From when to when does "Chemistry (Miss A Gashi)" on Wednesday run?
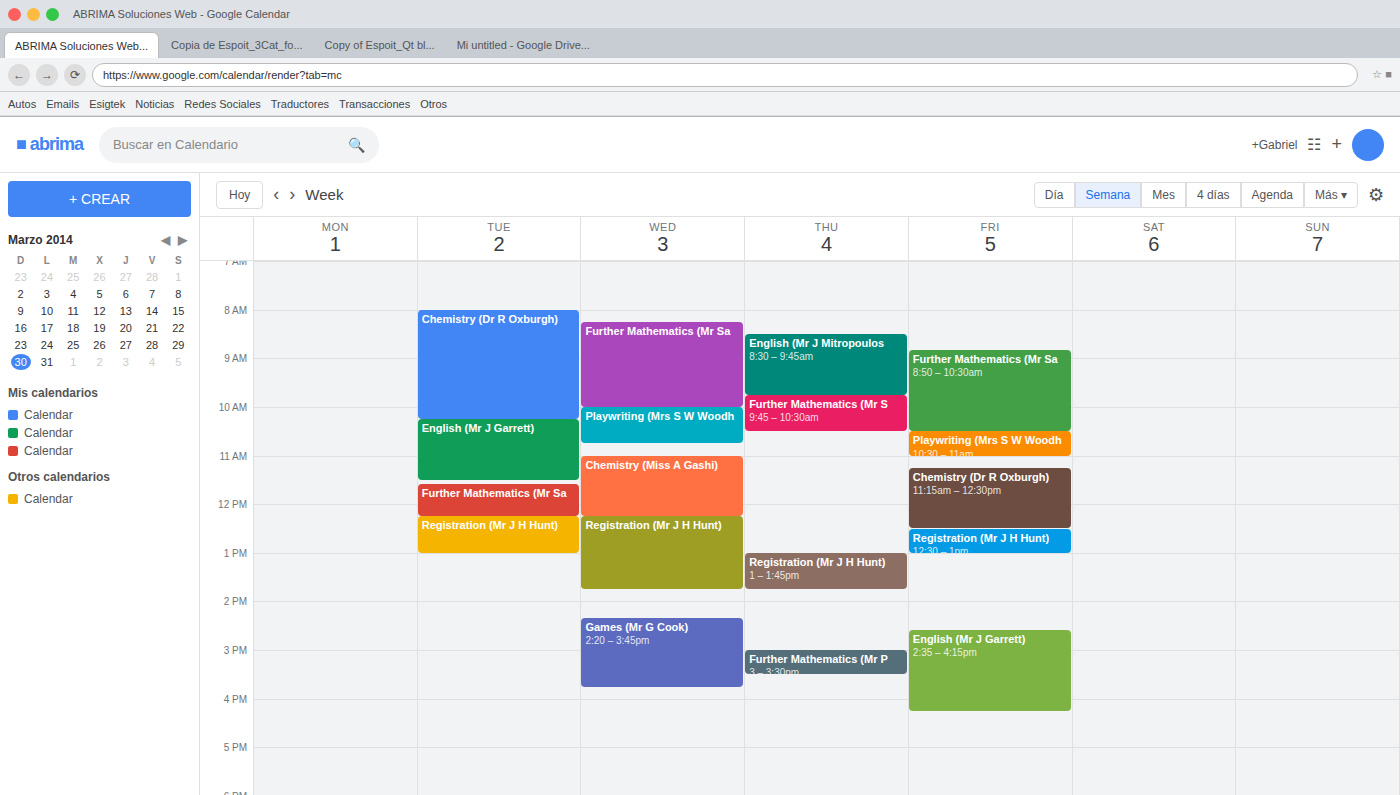
11:00 AM to 12:15 PM